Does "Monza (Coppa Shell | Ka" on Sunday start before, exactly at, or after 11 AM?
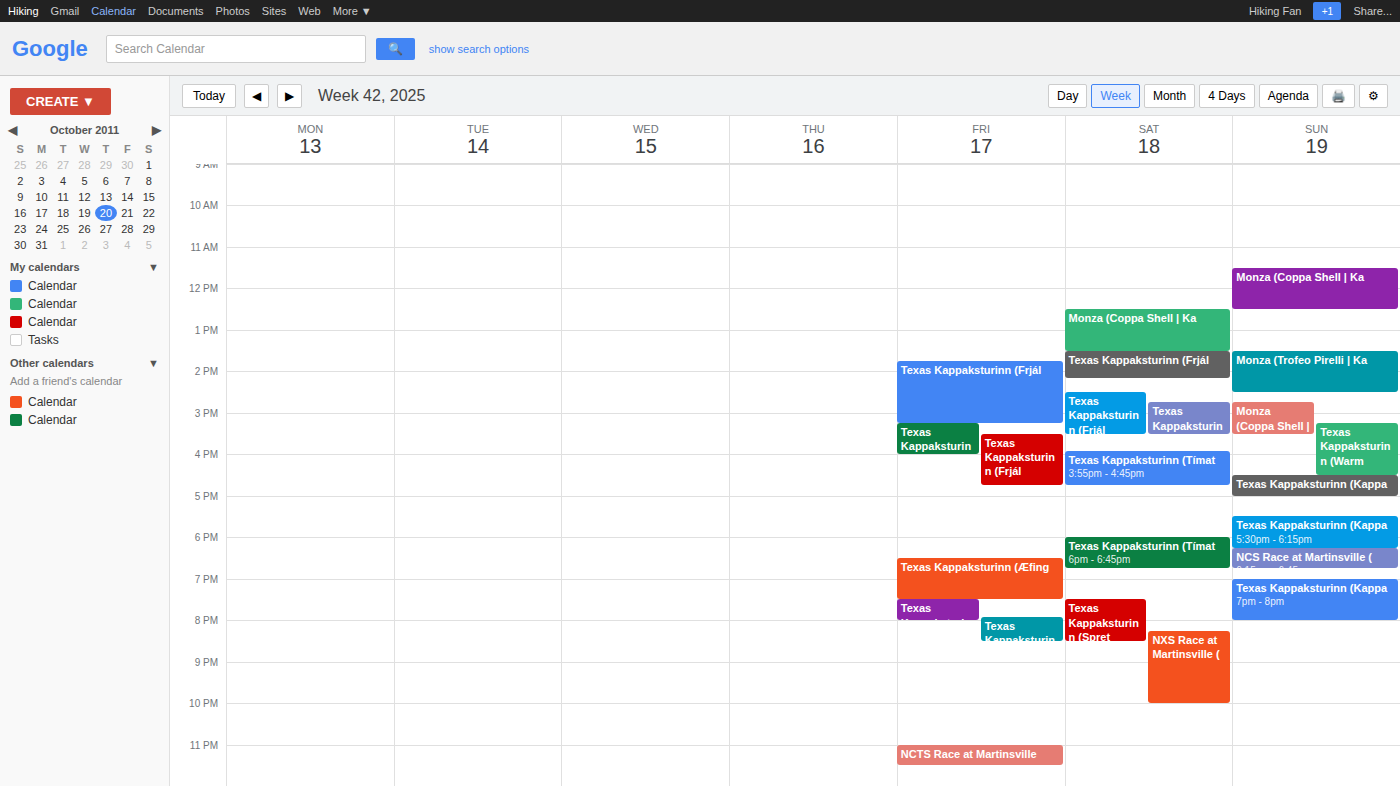
11:30 AM -- after 11 AM, 30 minutes below the 11 AM line.